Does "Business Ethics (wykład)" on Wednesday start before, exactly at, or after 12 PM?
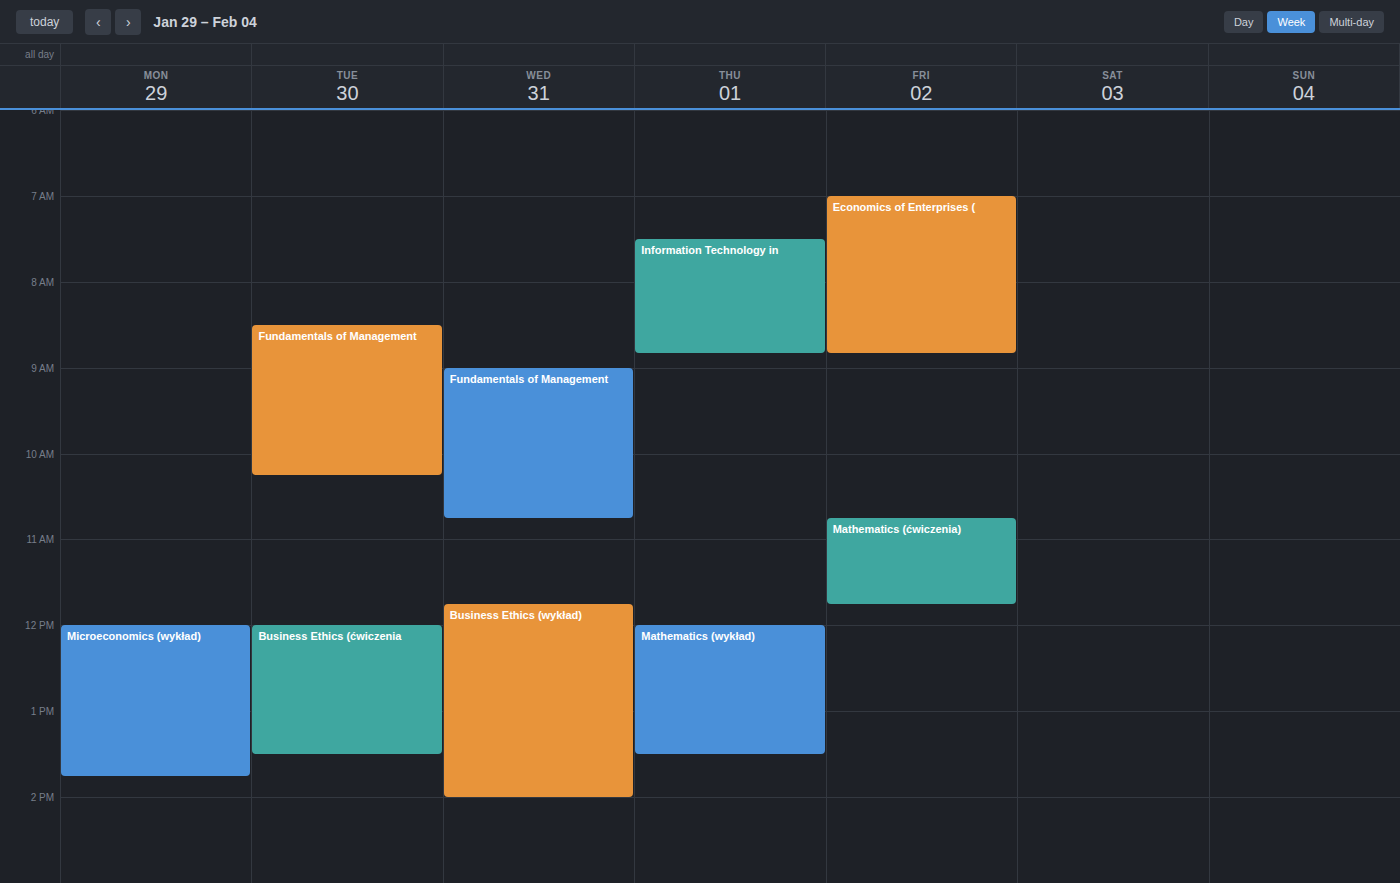
11:45 AM -- before 12 PM, 15 minutes above the 12 PM line.